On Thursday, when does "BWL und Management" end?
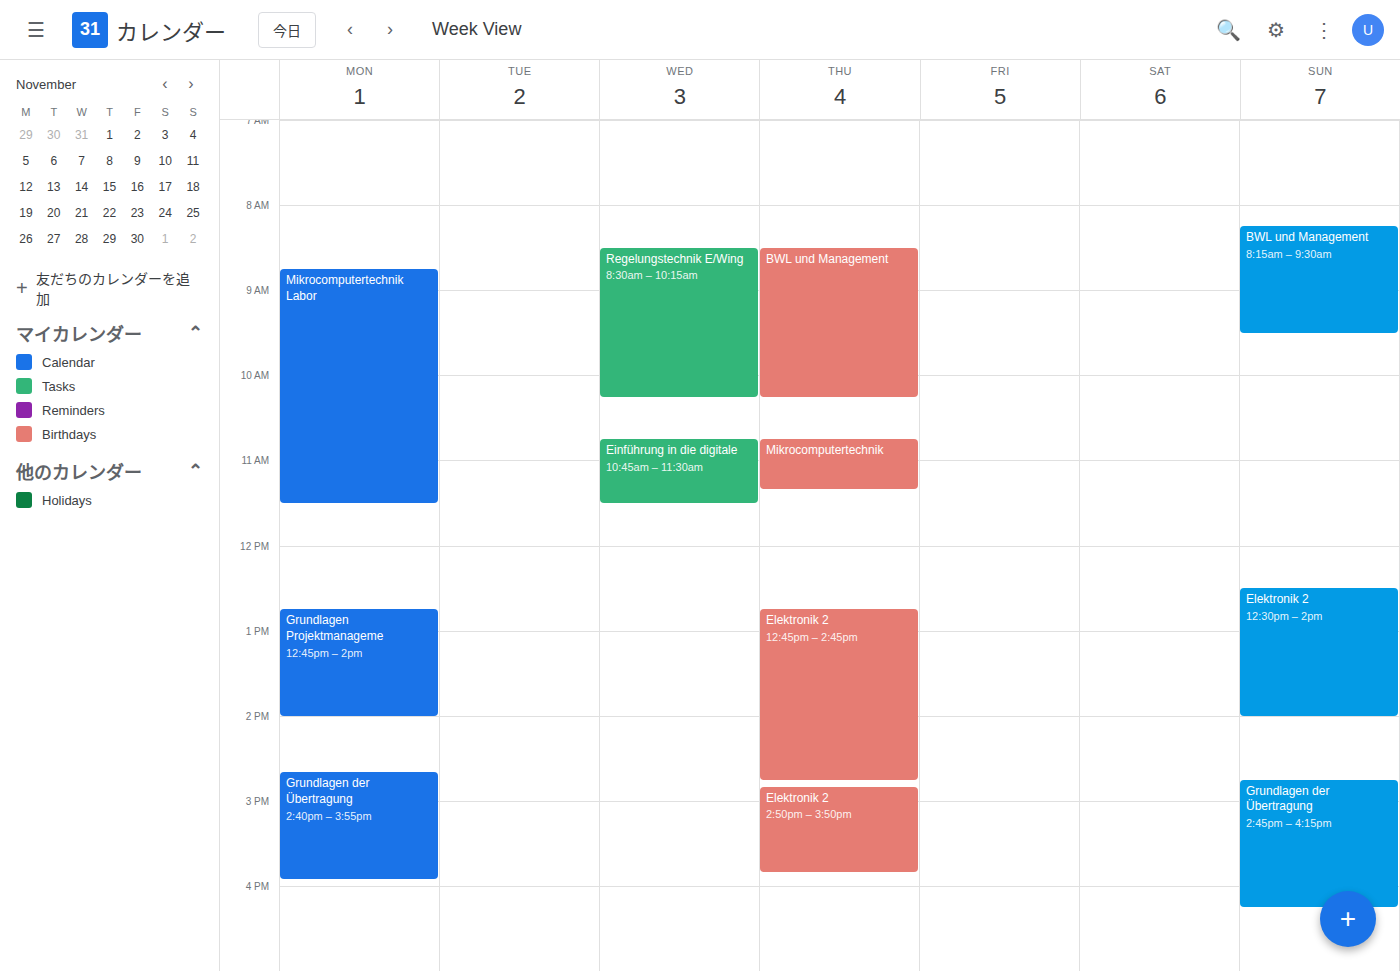
10:15 AM